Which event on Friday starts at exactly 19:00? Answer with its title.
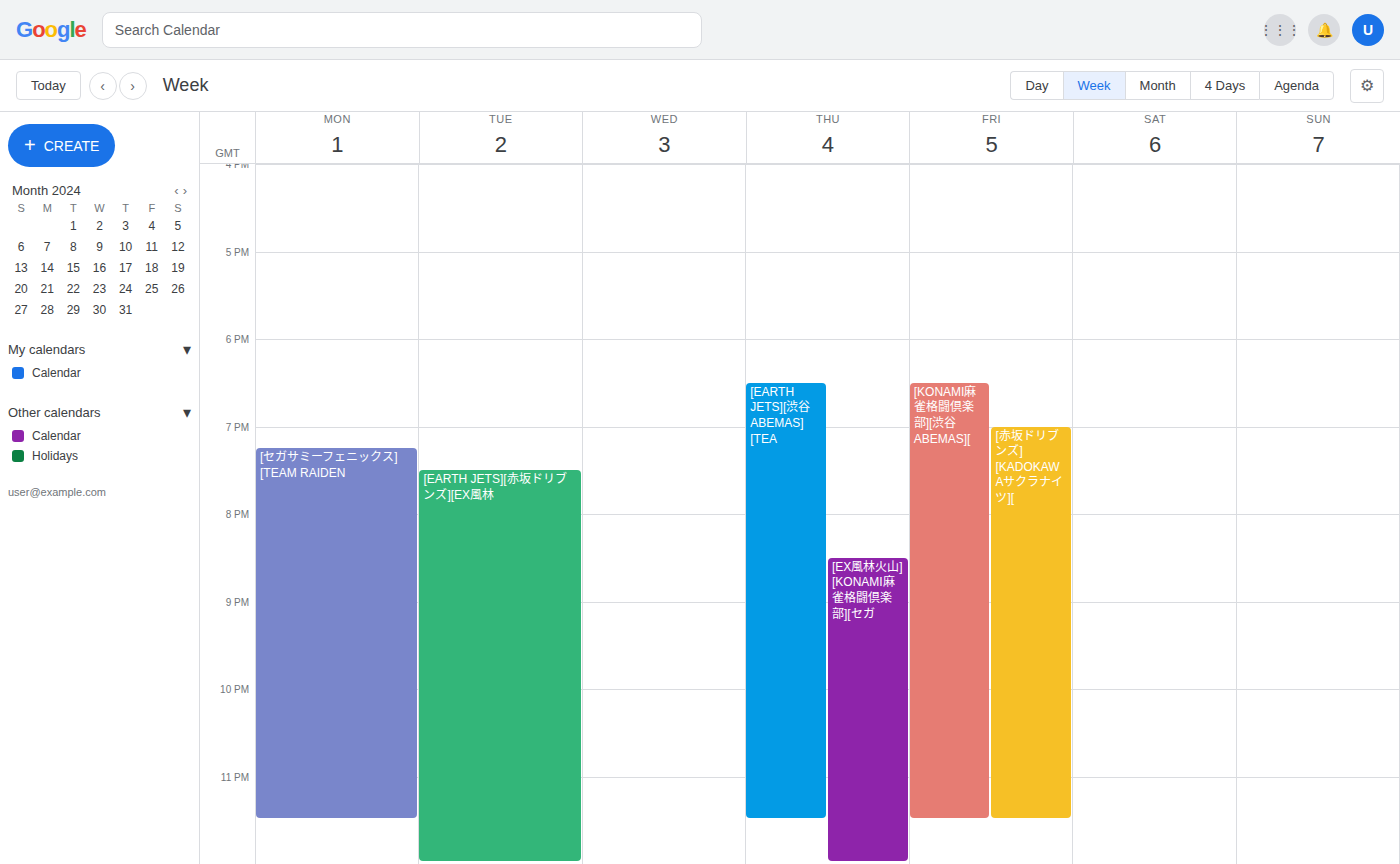
"[赤坂ドリブンズ][KADOKAWAサクラナイツ]["